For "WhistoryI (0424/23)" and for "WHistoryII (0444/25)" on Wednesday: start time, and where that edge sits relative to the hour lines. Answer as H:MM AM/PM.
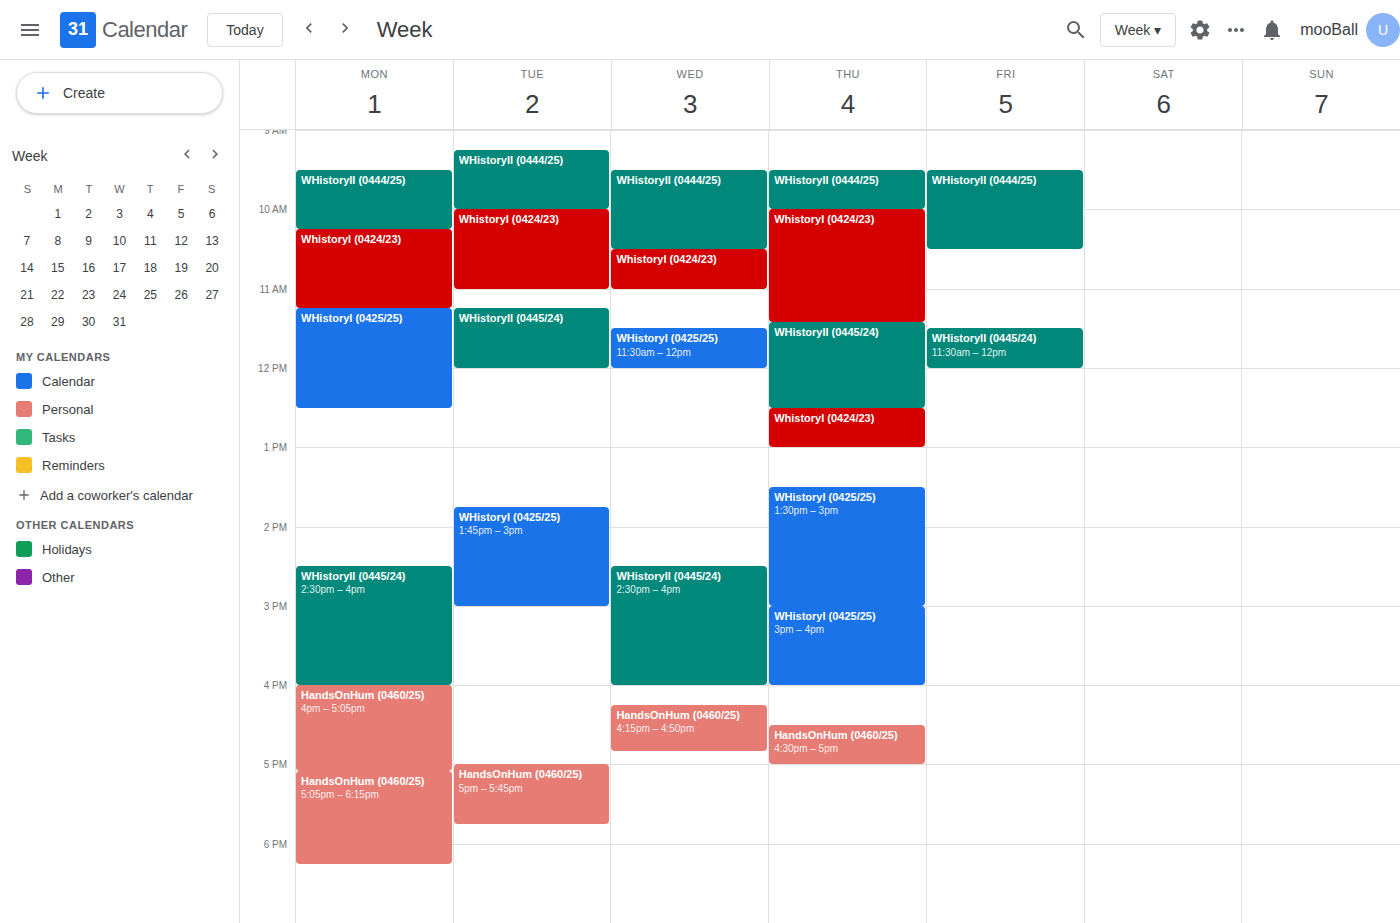
"WhistoryI (0424/23)": 10:30 AM, halfway between the 10 AM and 11 AM lines. "WHistoryII (0444/25)": 9:30 AM, halfway between the 9 AM and 10 AM lines.